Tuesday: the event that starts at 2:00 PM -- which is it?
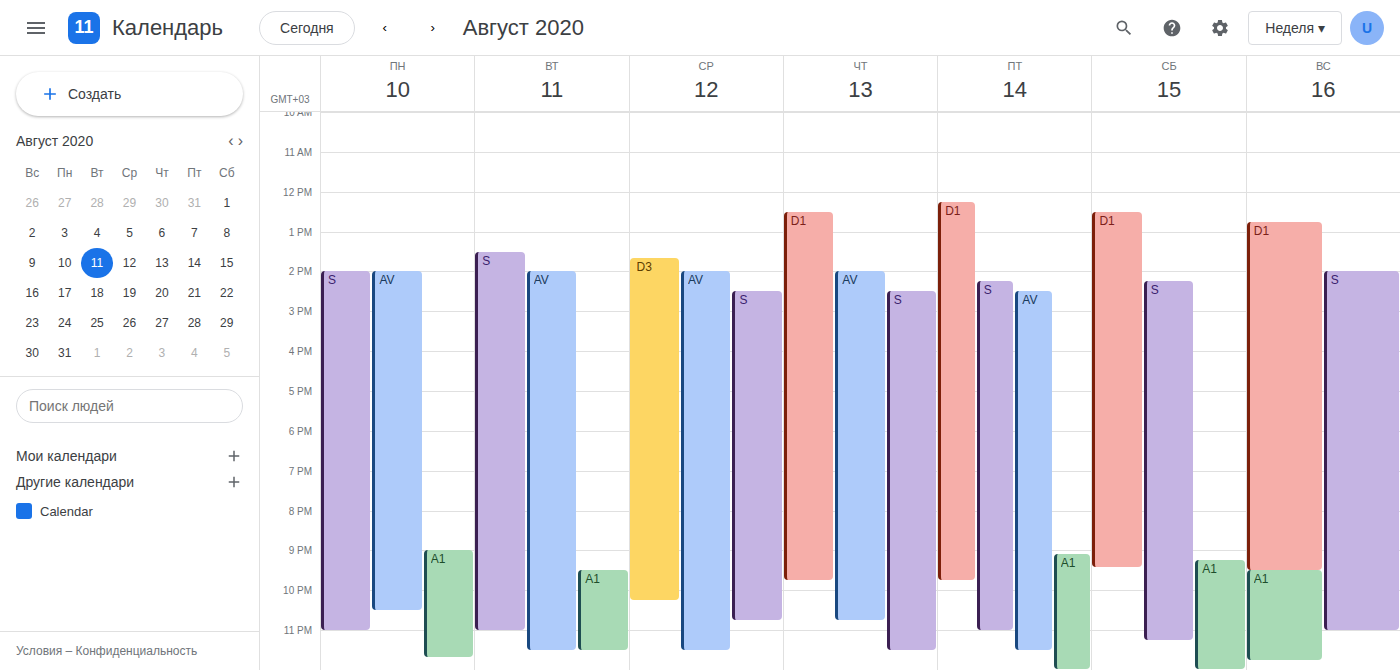
"AV"